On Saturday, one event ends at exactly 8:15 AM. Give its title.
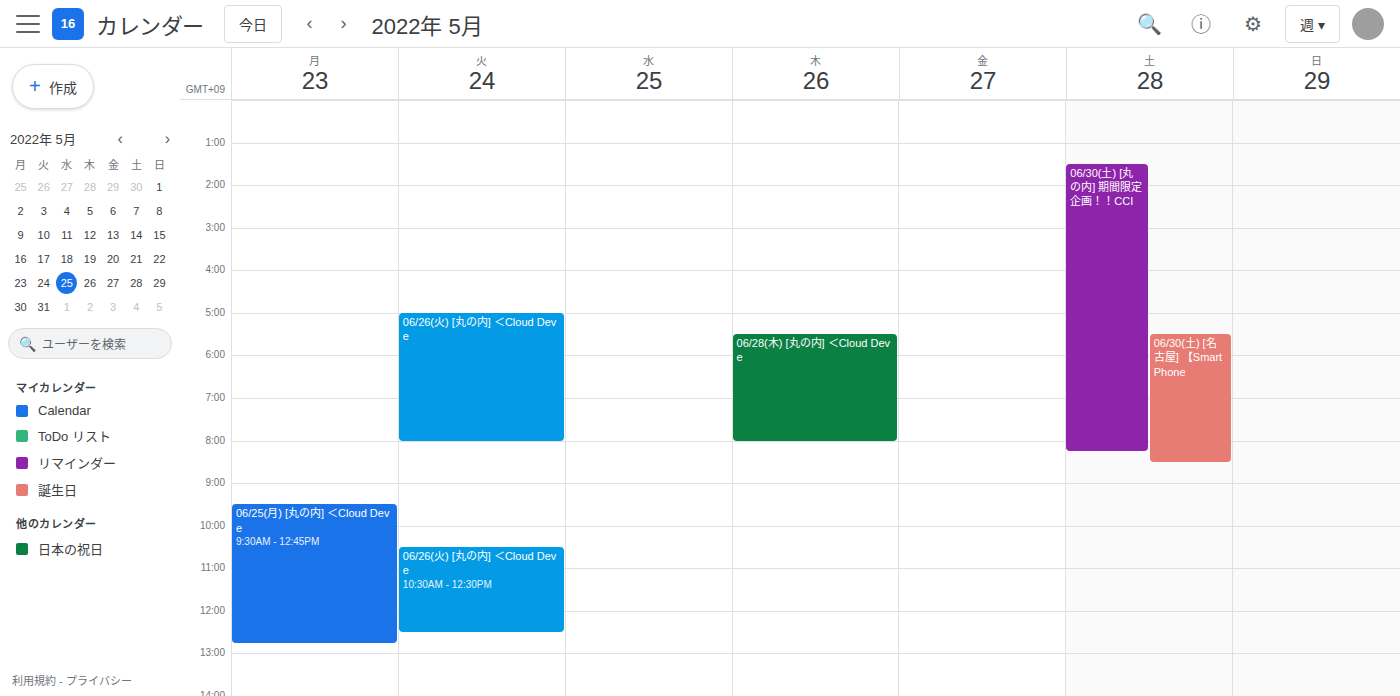
"06/30(土) [丸の内] 期間限定企画！！CCI"